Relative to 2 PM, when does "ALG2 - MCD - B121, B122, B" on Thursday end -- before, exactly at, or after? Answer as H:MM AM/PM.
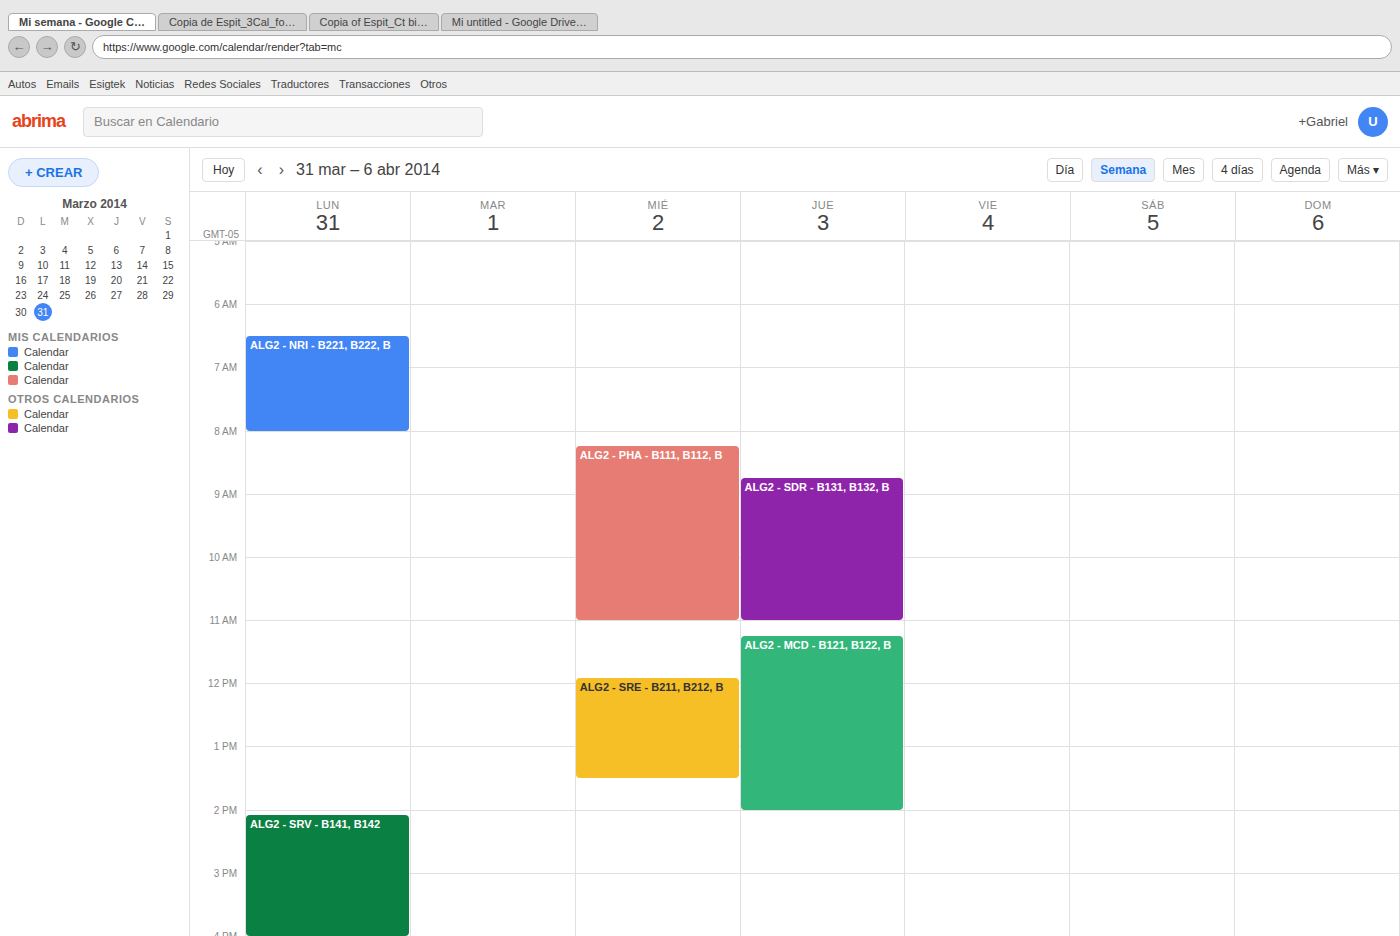
2:00 PM -- exactly at 2 PM, on the 2 PM line.